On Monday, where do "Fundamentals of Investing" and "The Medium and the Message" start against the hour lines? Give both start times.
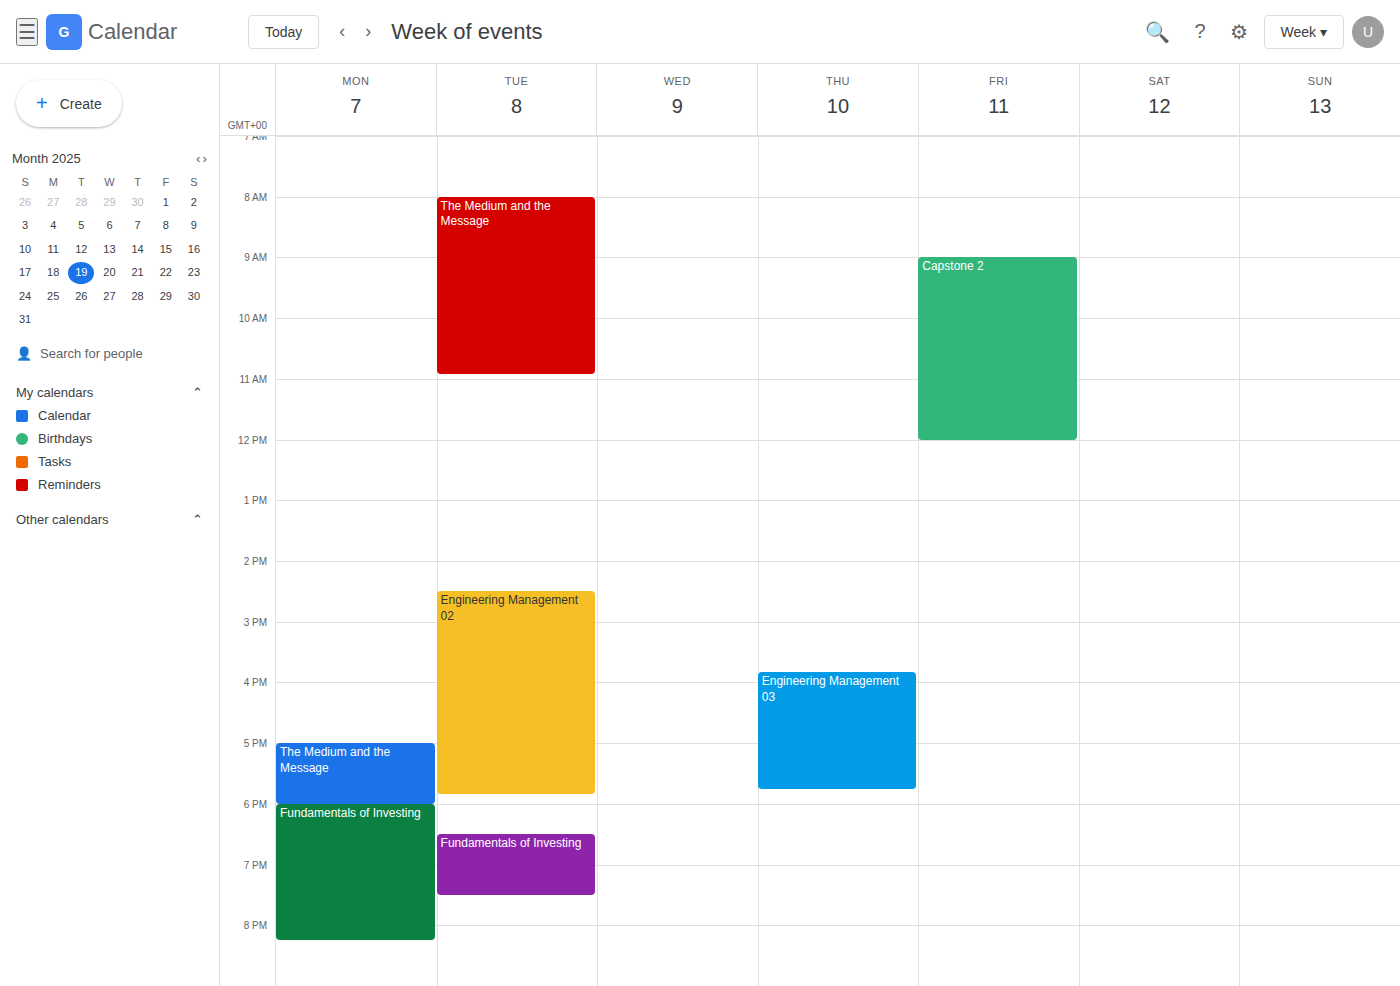
"Fundamentals of Investing": 6:00 PM, exactly on the 6 PM line. "The Medium and the Message": 5:00 PM, exactly on the 5 PM line.